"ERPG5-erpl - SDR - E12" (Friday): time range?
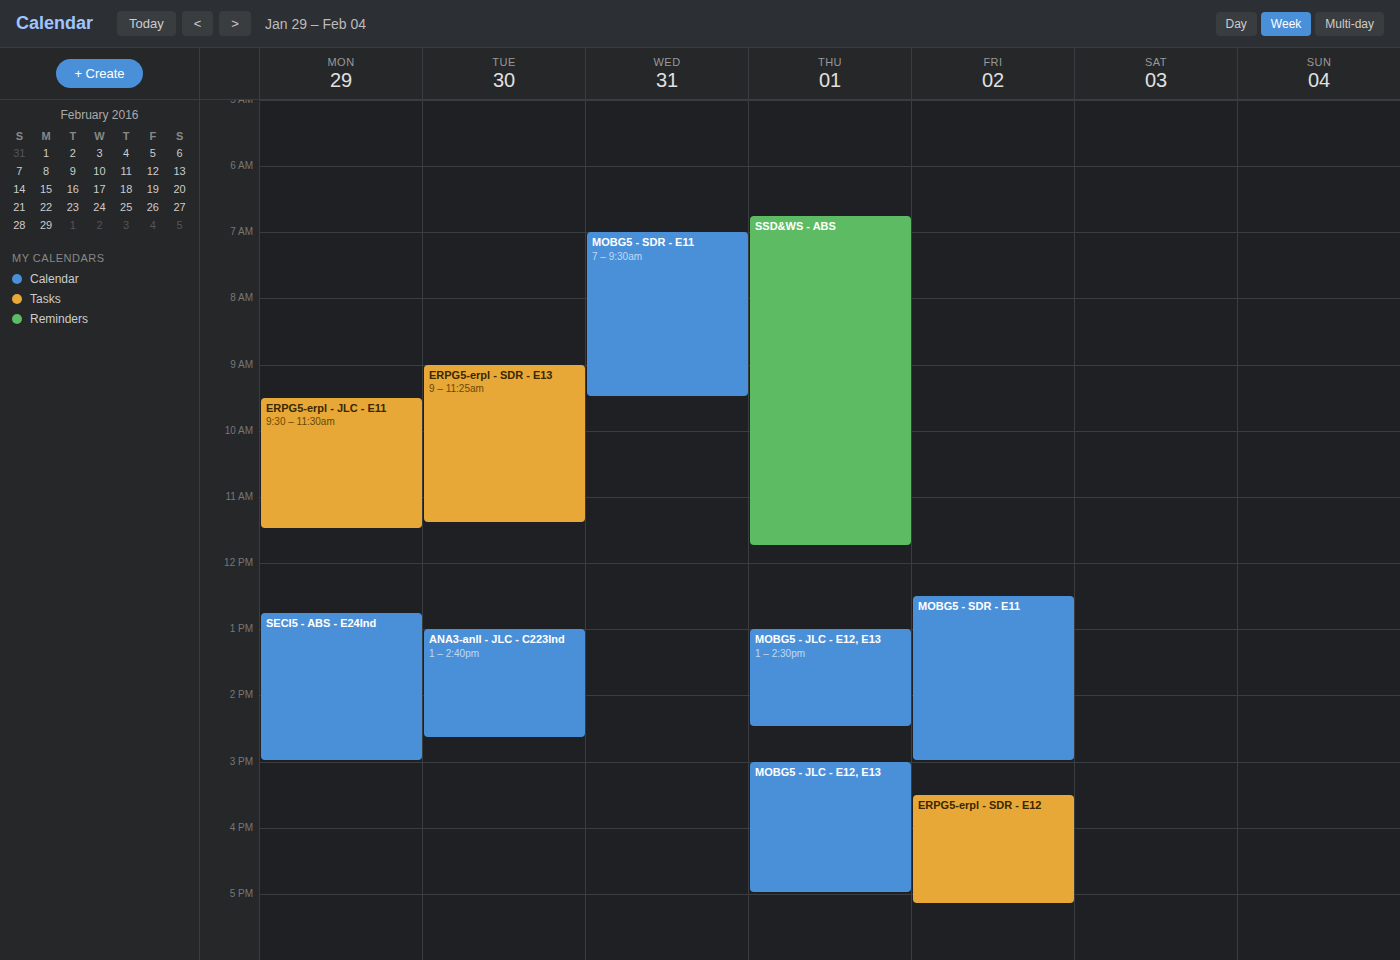
3:30 PM to 5:10 PM